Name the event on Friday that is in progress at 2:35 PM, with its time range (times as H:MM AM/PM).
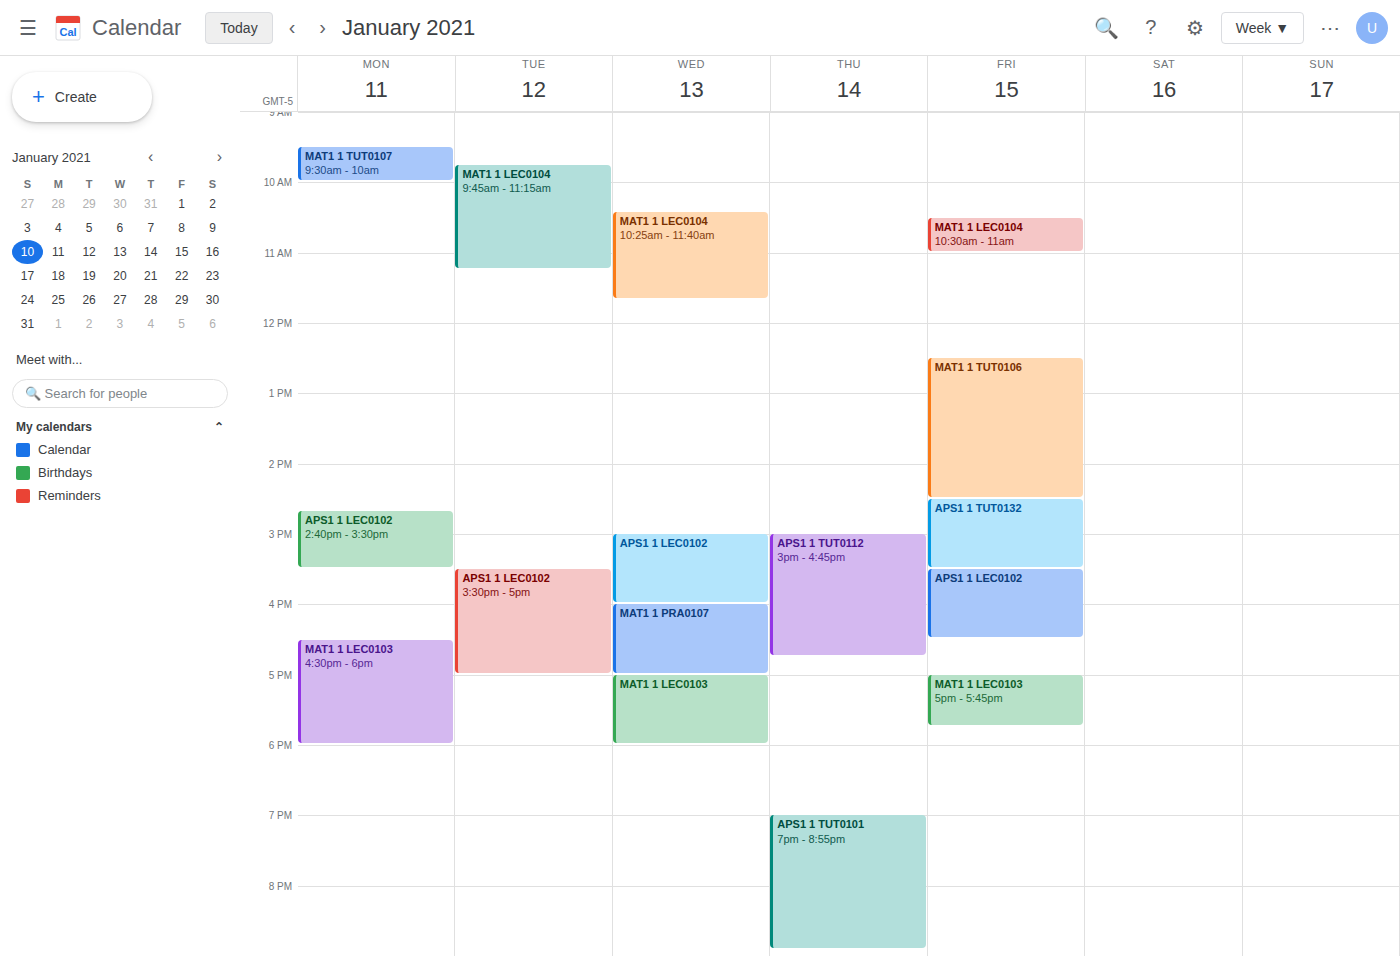
"APS1 1 TUT0132", 2:30 PM to 3:30 PM